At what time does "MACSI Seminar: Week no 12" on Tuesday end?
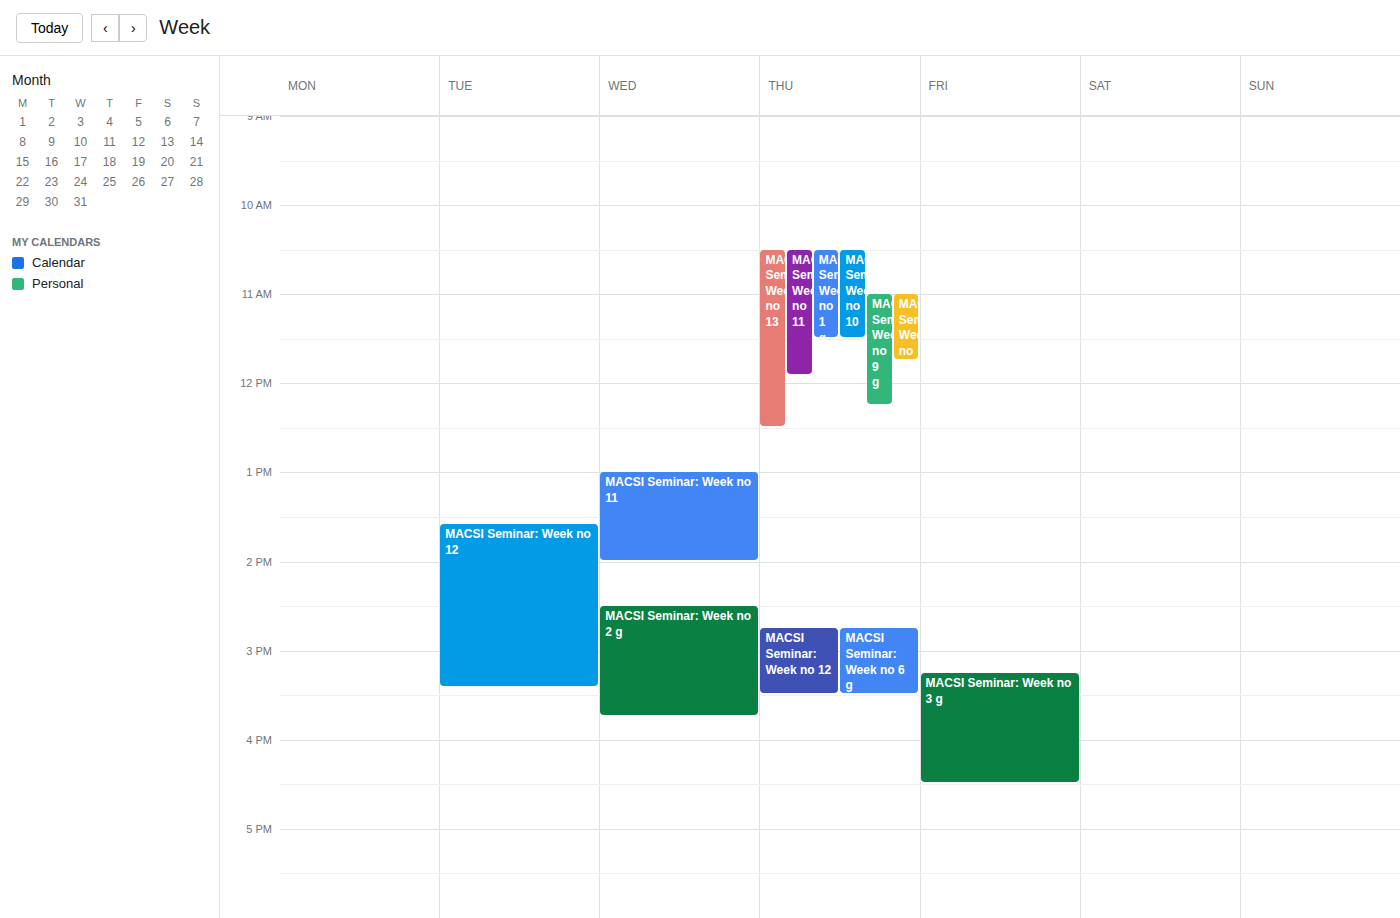
15:25